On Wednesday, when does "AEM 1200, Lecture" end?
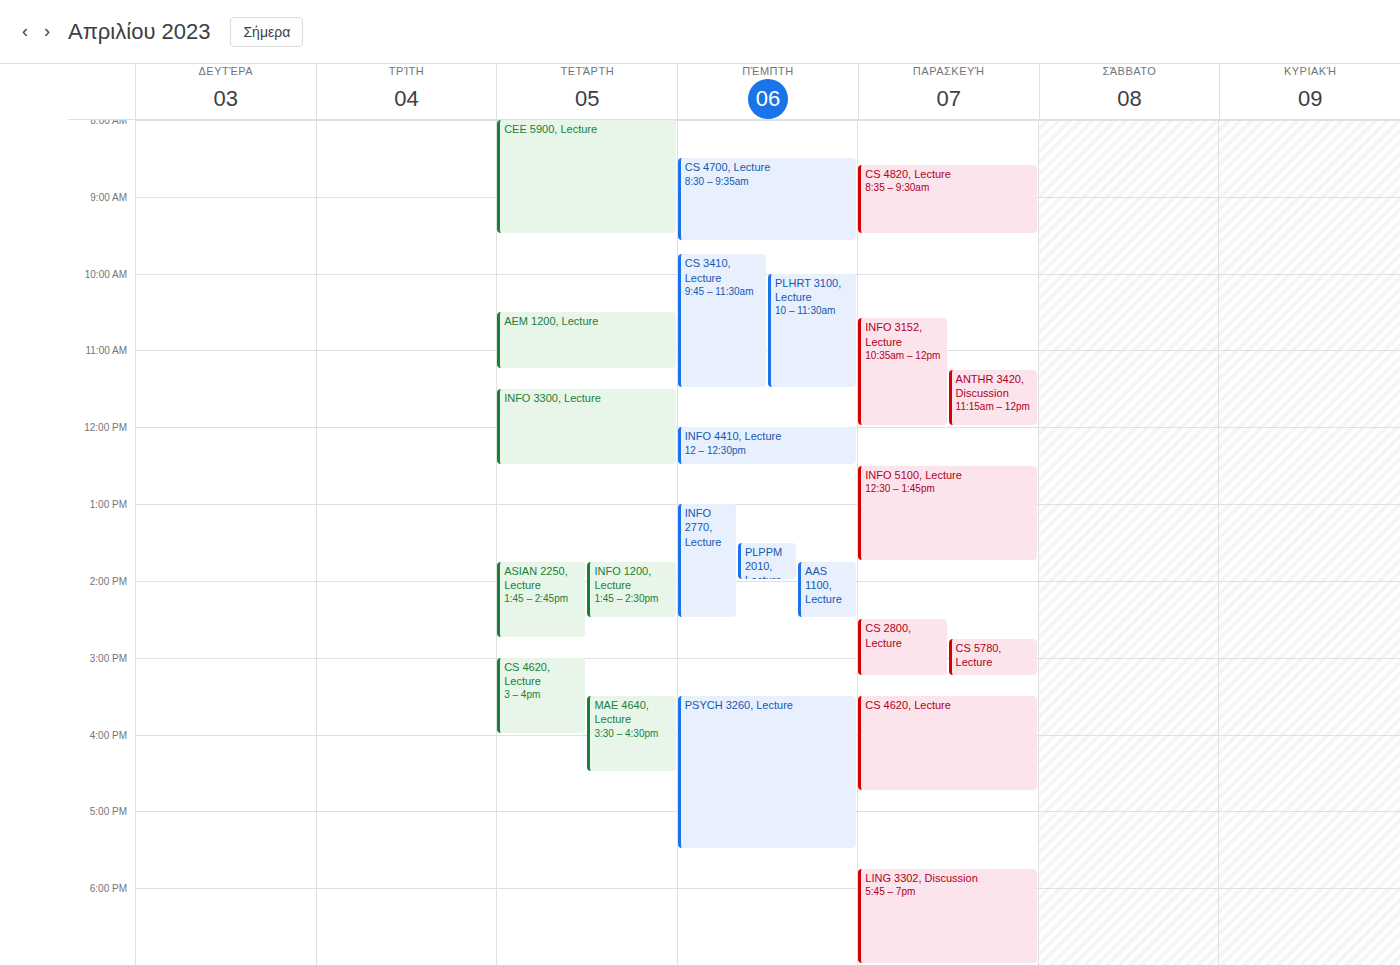
11:15 AM